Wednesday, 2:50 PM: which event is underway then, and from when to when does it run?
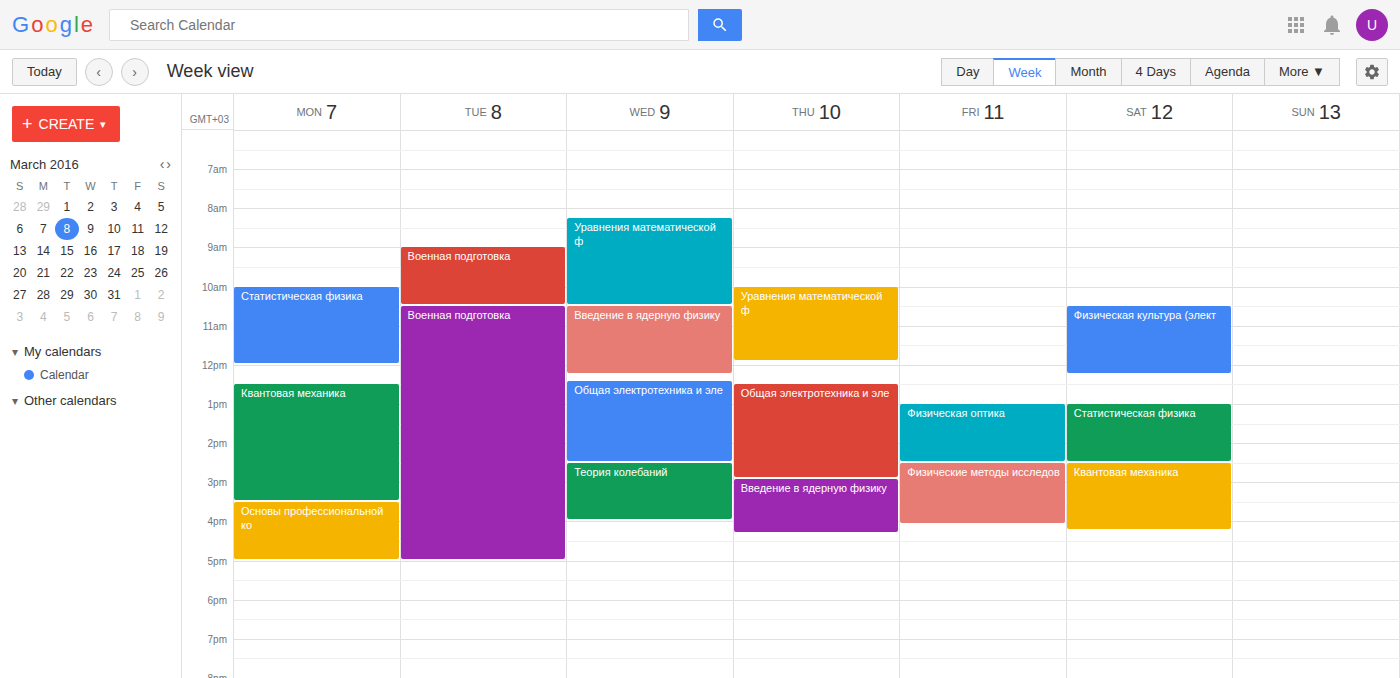
"Теория колебаний", 2:30 PM to 4:00 PM